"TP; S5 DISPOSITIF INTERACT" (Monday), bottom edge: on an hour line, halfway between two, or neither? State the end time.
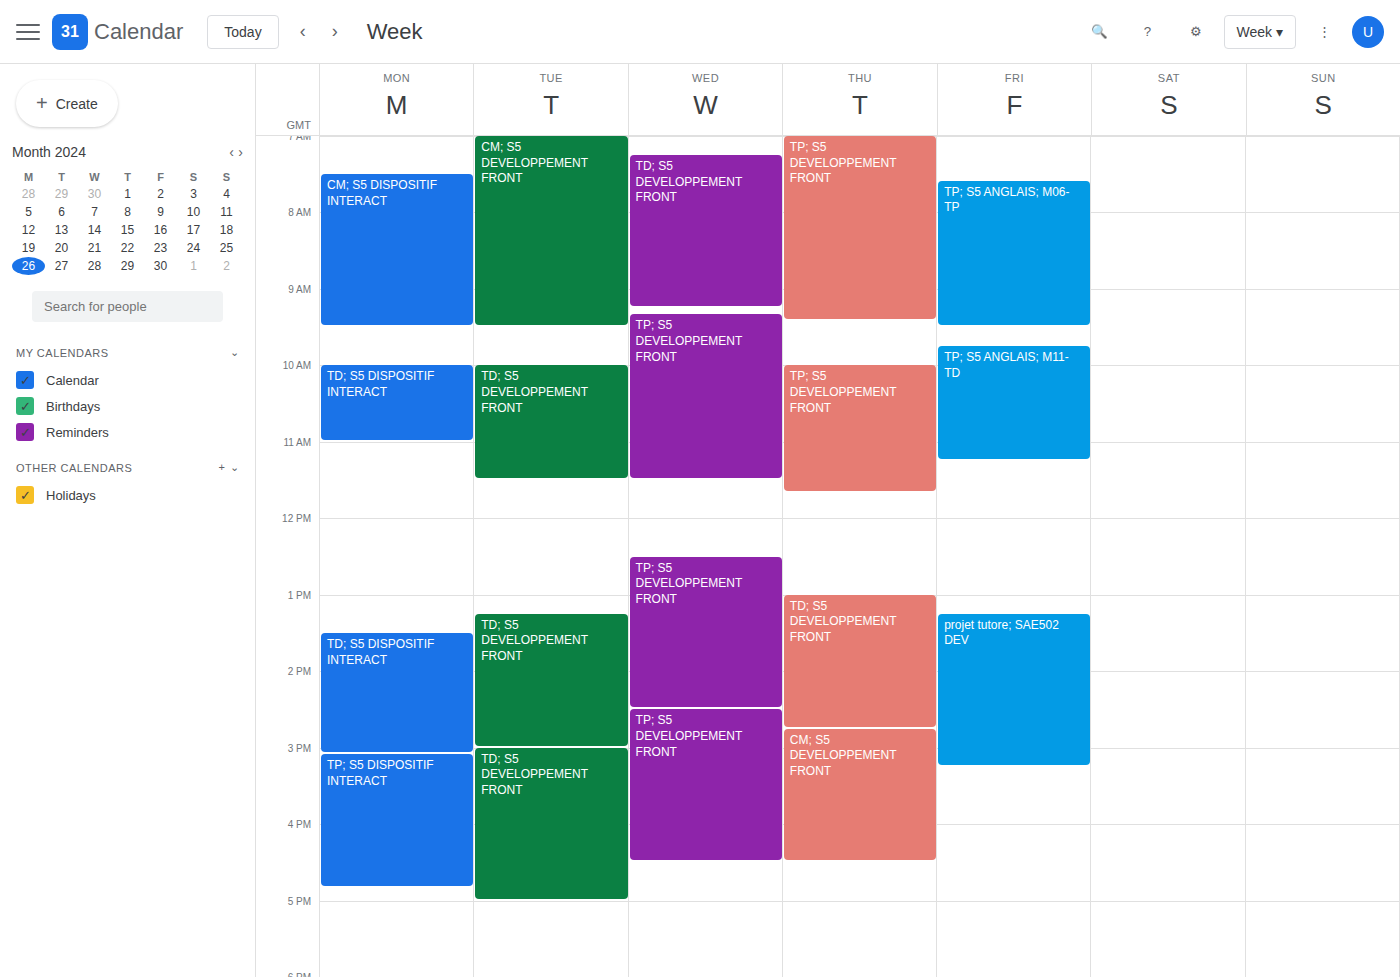
4:50 PM -- neither: 50 minutes below the 4 PM line and 10 minutes above the 5 PM line.